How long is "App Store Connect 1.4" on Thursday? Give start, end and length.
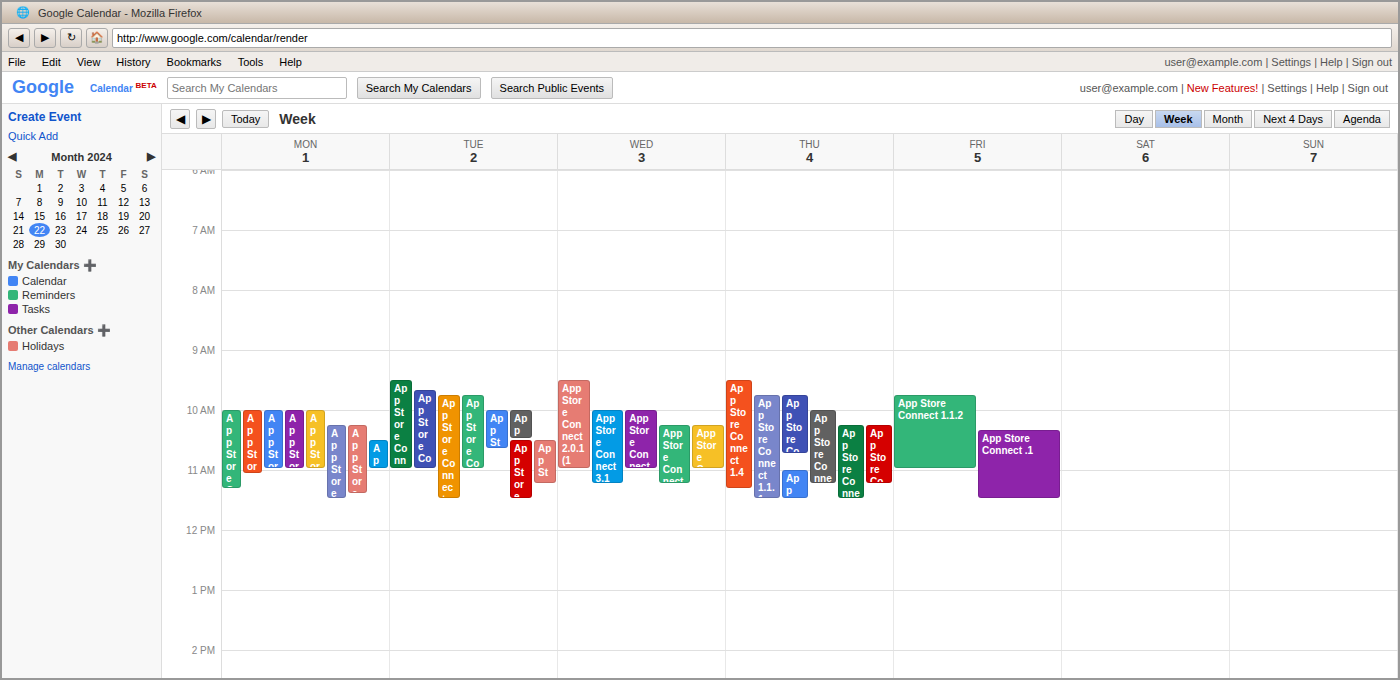
09:30 to 11:20, 1 hour 50 minutes